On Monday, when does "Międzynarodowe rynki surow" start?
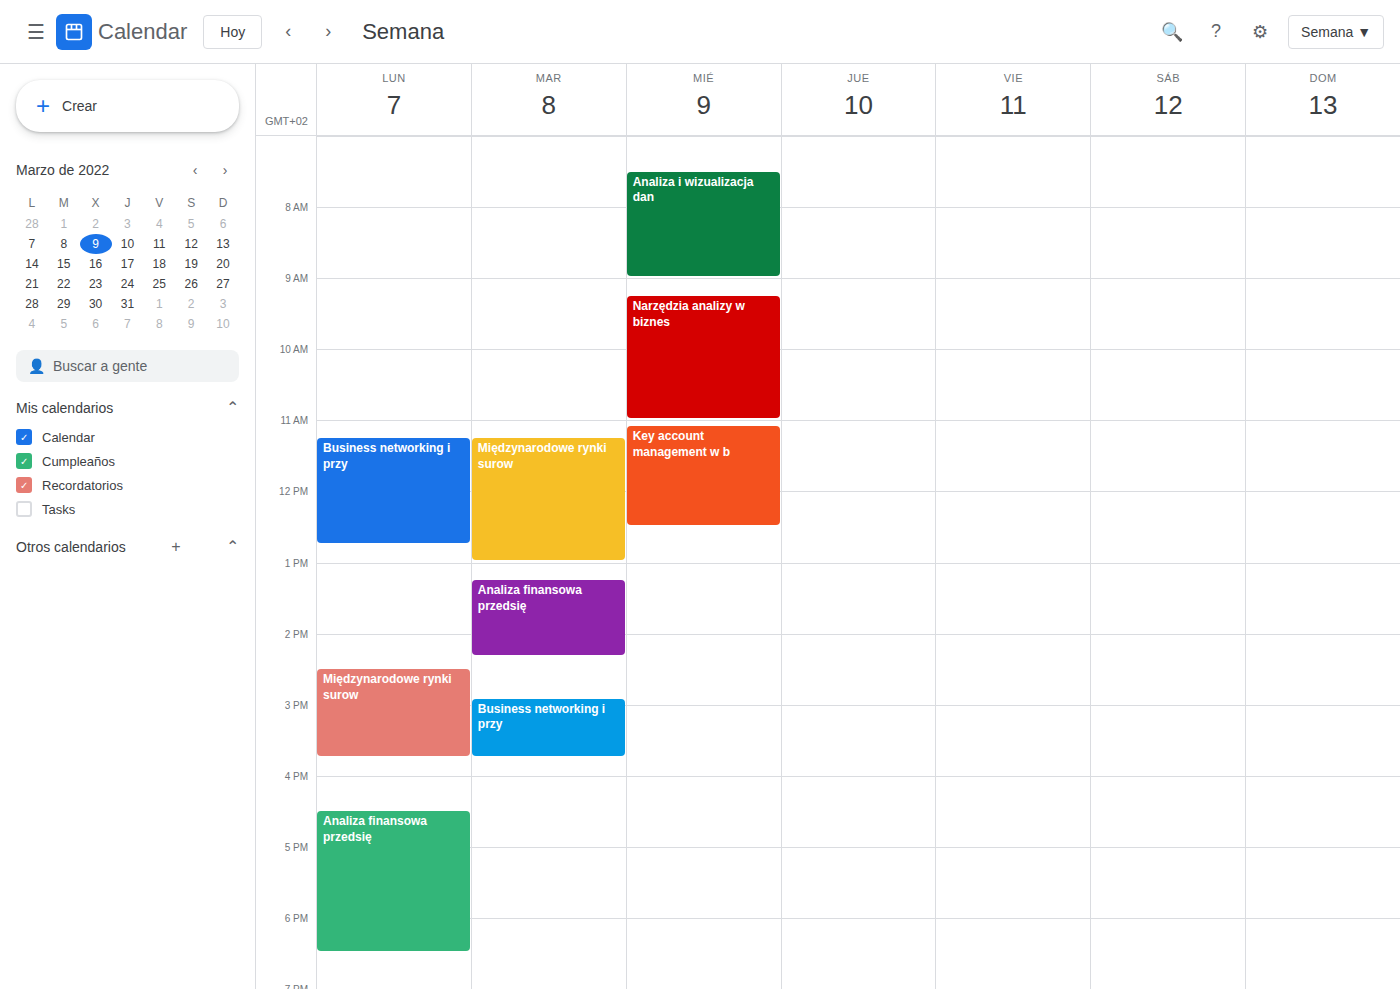
2:30 PM